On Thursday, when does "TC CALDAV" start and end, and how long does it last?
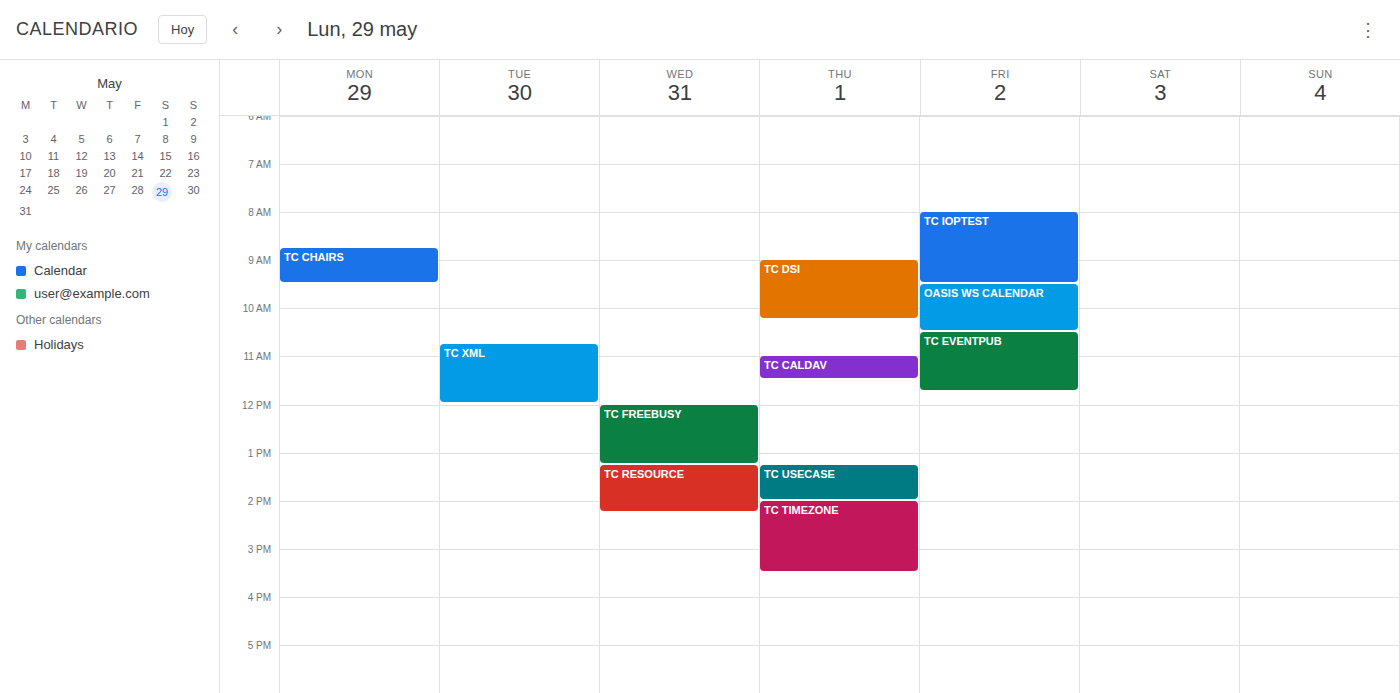
11:00 AM to 11:30 AM, 30 minutes